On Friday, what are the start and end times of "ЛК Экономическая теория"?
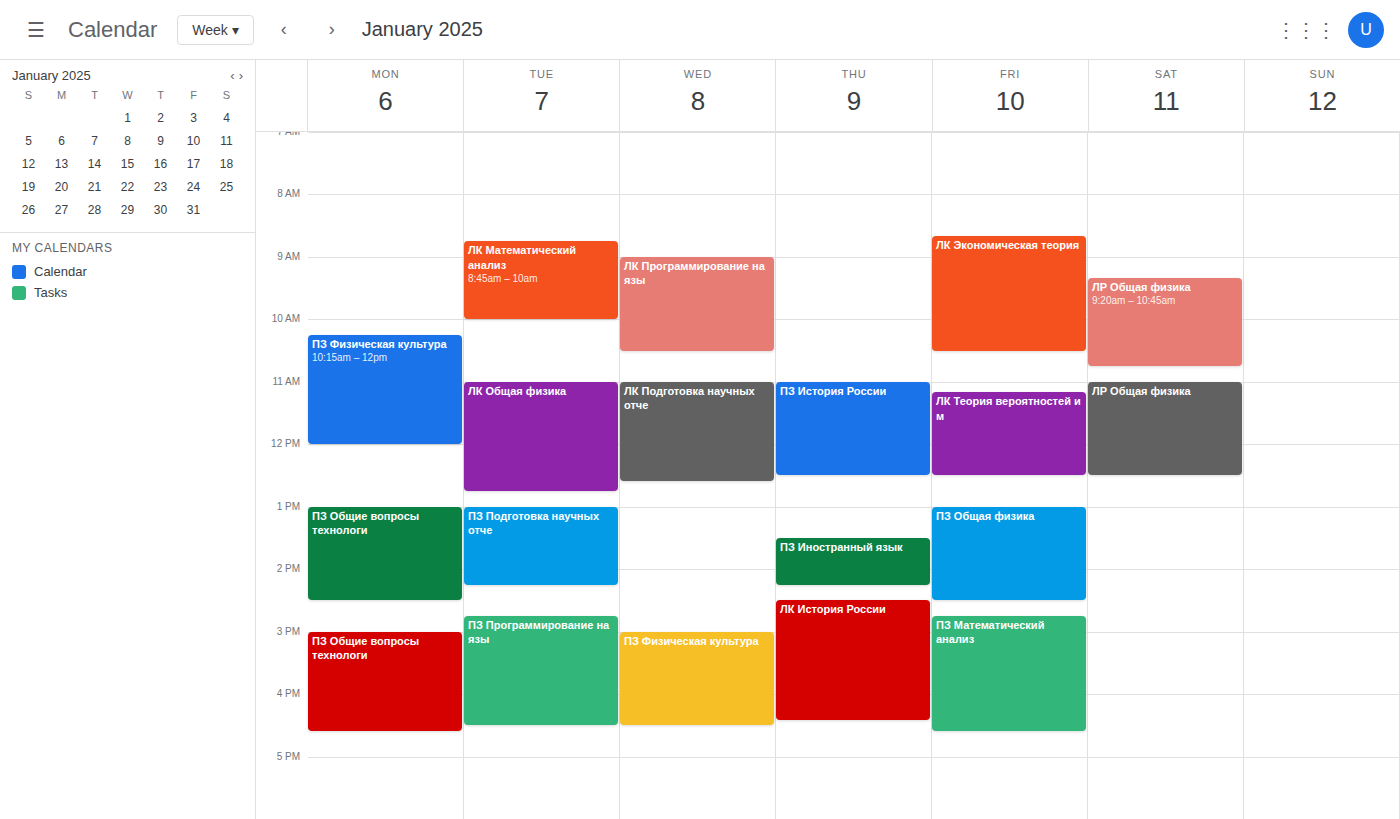
8:40 AM to 10:30 AM